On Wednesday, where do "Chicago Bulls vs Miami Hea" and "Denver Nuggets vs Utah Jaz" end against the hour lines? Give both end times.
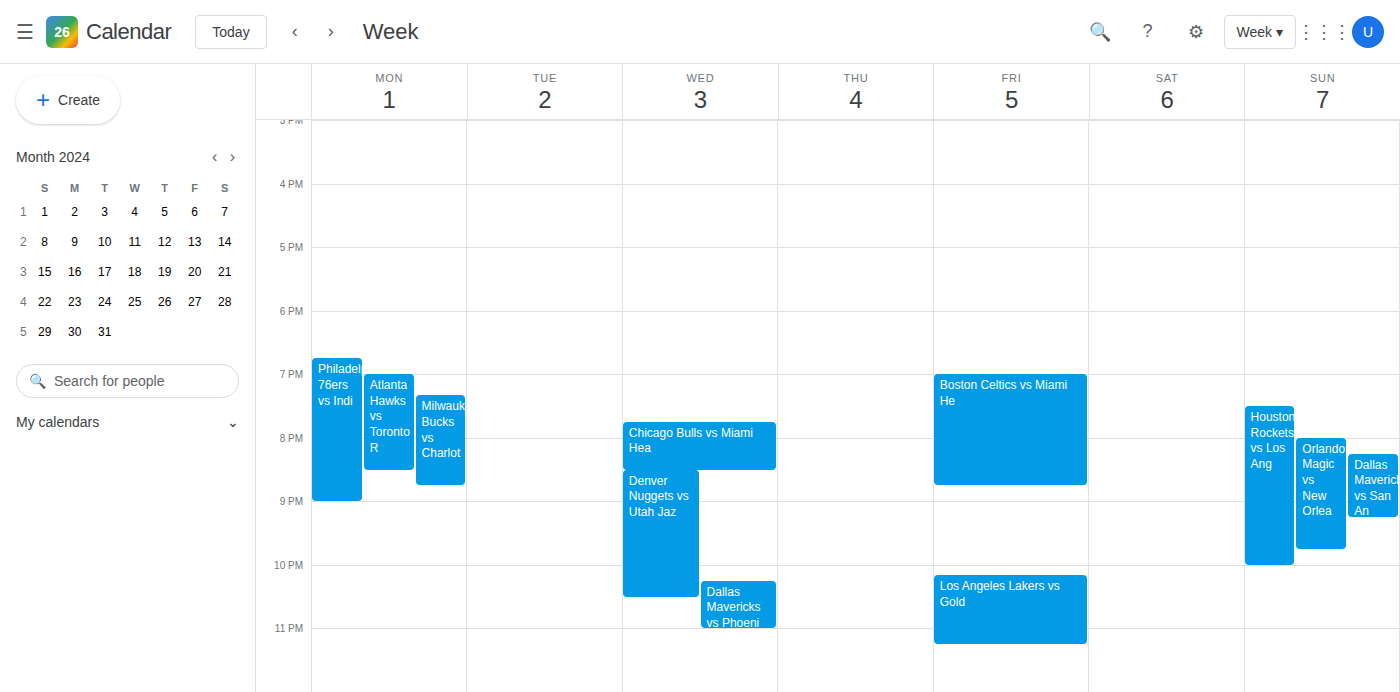
"Chicago Bulls vs Miami Hea": 8:30 PM, halfway between the 8 PM and 9 PM lines. "Denver Nuggets vs Utah Jaz": 10:30 PM, halfway between the 10 PM and 11 PM lines.